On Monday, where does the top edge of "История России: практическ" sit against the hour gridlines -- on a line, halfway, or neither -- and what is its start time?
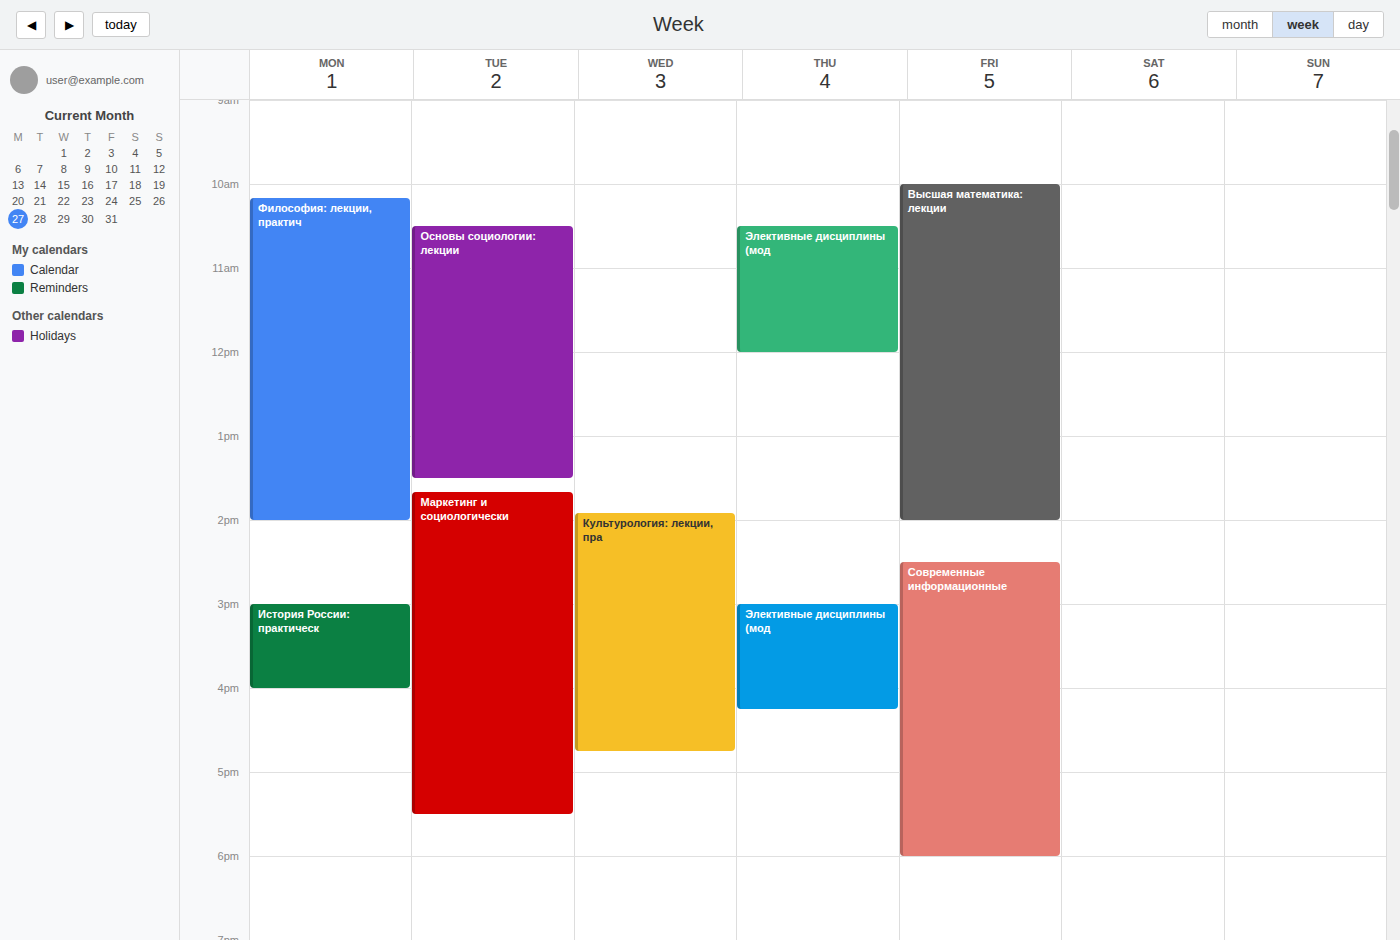
3:00 PM -- exactly on the 3 PM line.